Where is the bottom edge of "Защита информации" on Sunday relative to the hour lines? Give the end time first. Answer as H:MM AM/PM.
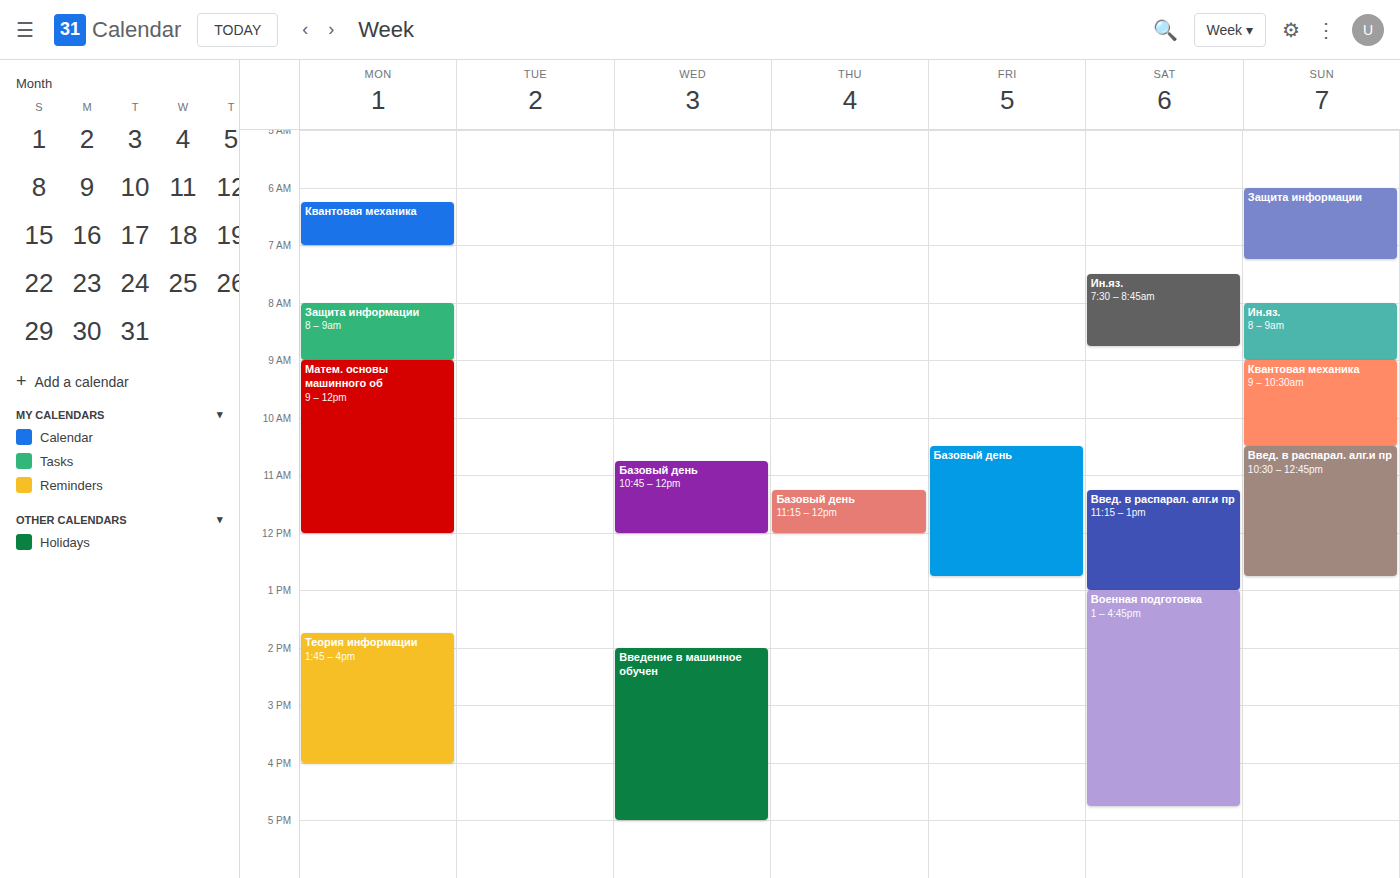
7:15 AM -- neither: a quarter of the way from the 7 AM line to the 8 AM line.